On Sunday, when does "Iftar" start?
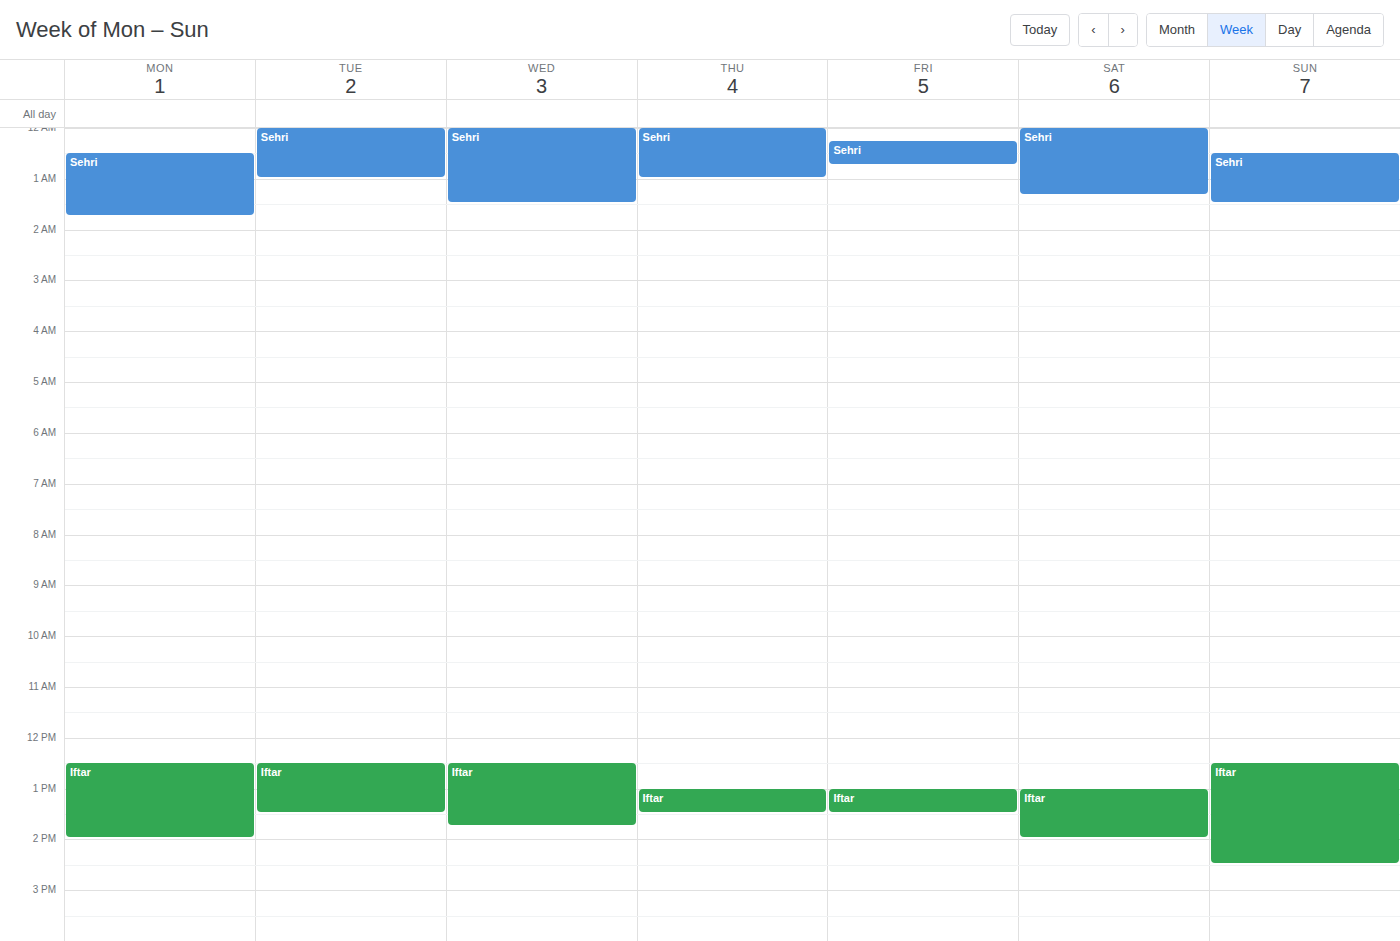
12:30 PM